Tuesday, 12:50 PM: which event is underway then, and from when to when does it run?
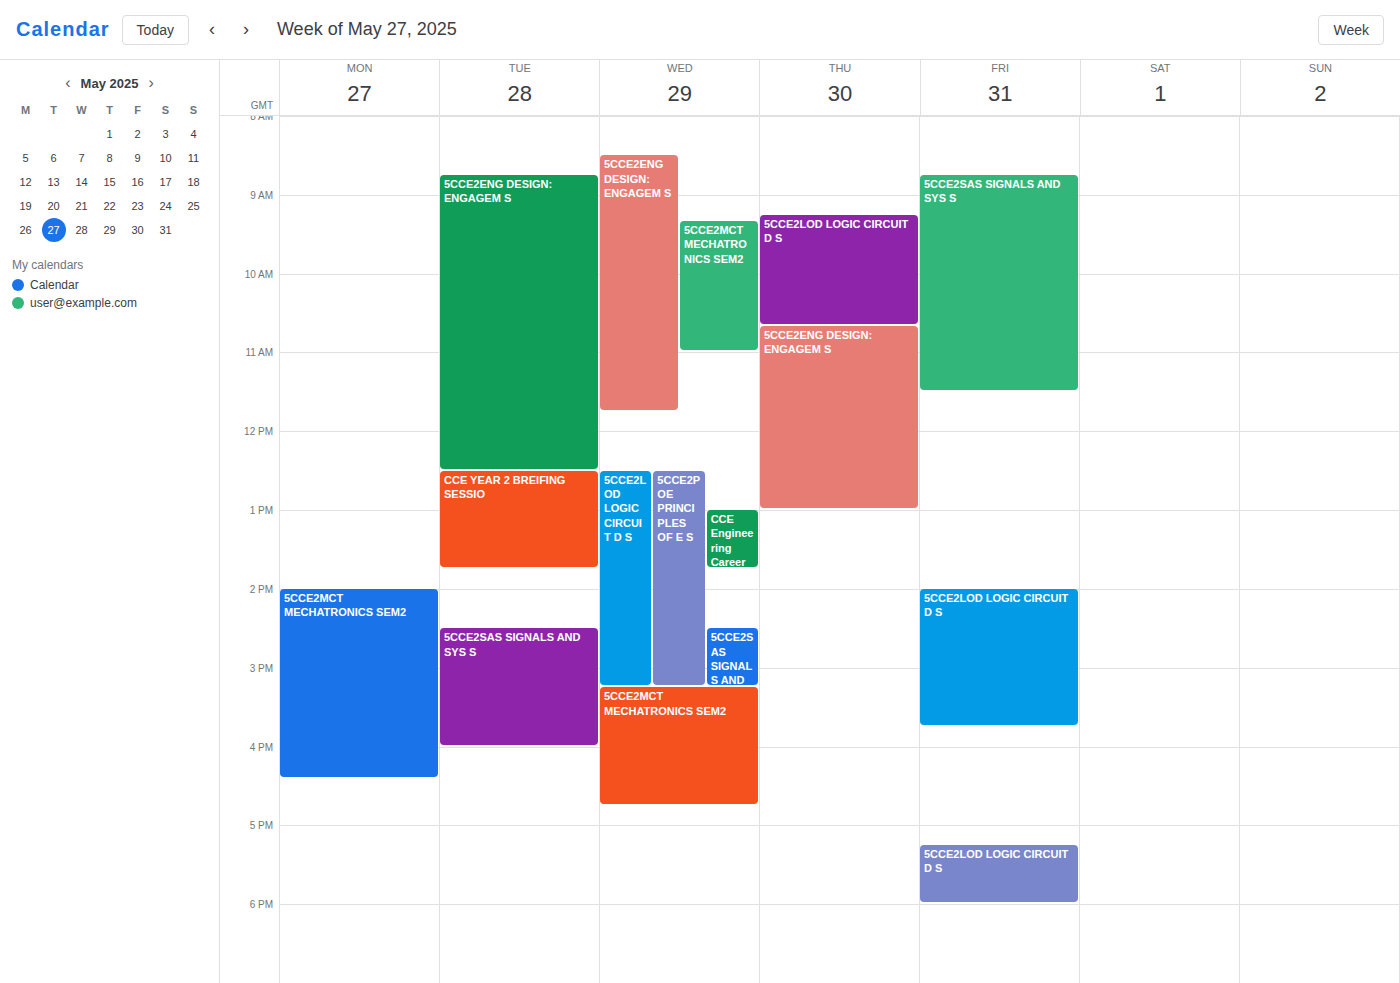
"CCE YEAR 2 BREIFING SESSIO", 12:30 PM to 1:45 PM